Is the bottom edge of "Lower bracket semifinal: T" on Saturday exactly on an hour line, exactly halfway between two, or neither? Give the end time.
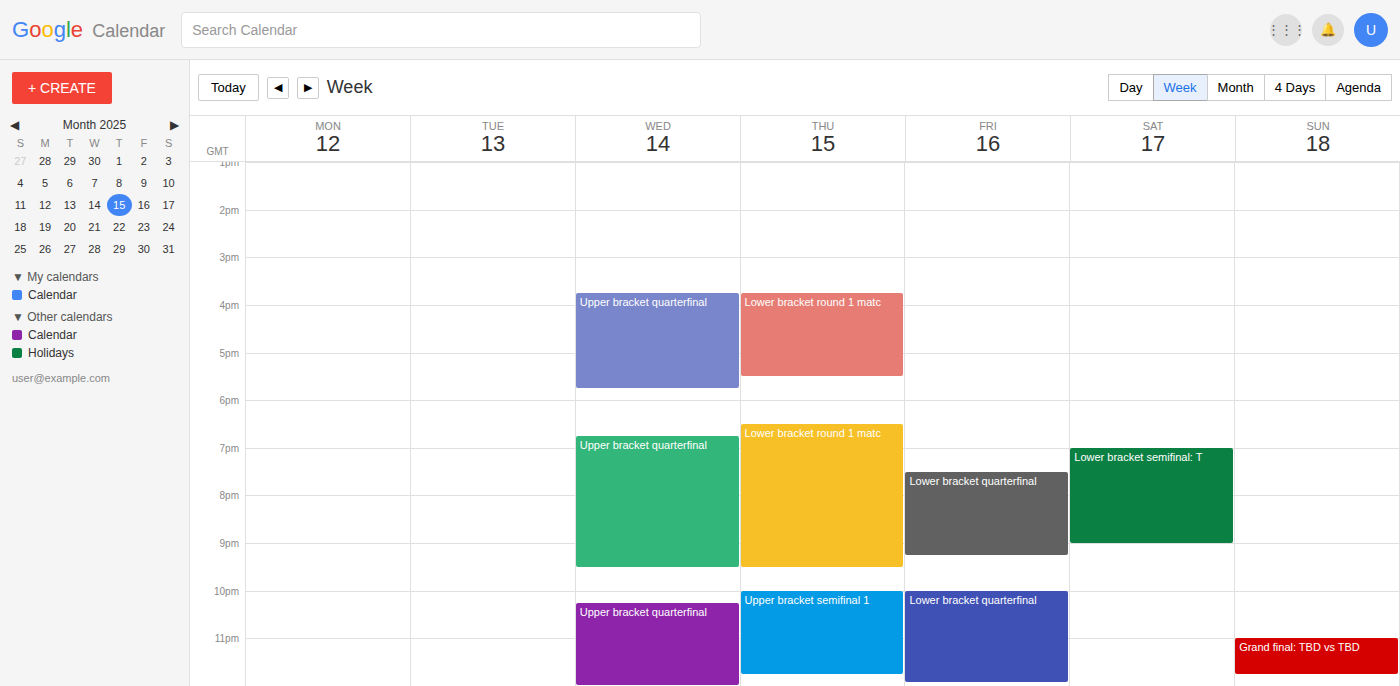
9:00 PM -- exactly on the 9 PM line.